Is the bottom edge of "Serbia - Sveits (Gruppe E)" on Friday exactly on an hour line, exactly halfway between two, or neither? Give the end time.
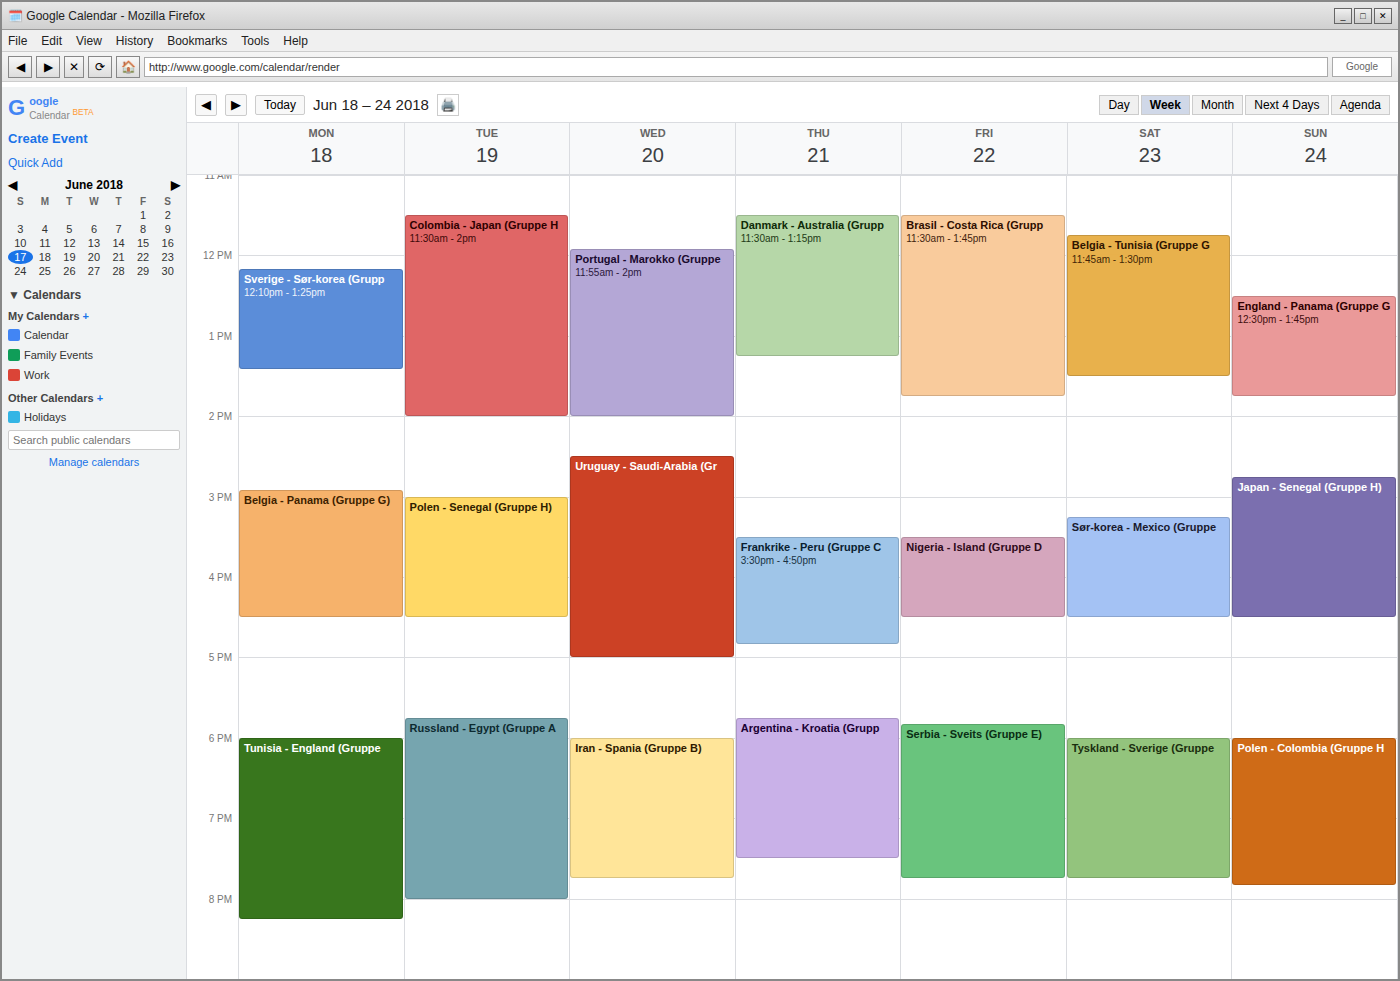
7:45 PM -- neither: three quarters of the way from the 7 PM line to the 8 PM line.